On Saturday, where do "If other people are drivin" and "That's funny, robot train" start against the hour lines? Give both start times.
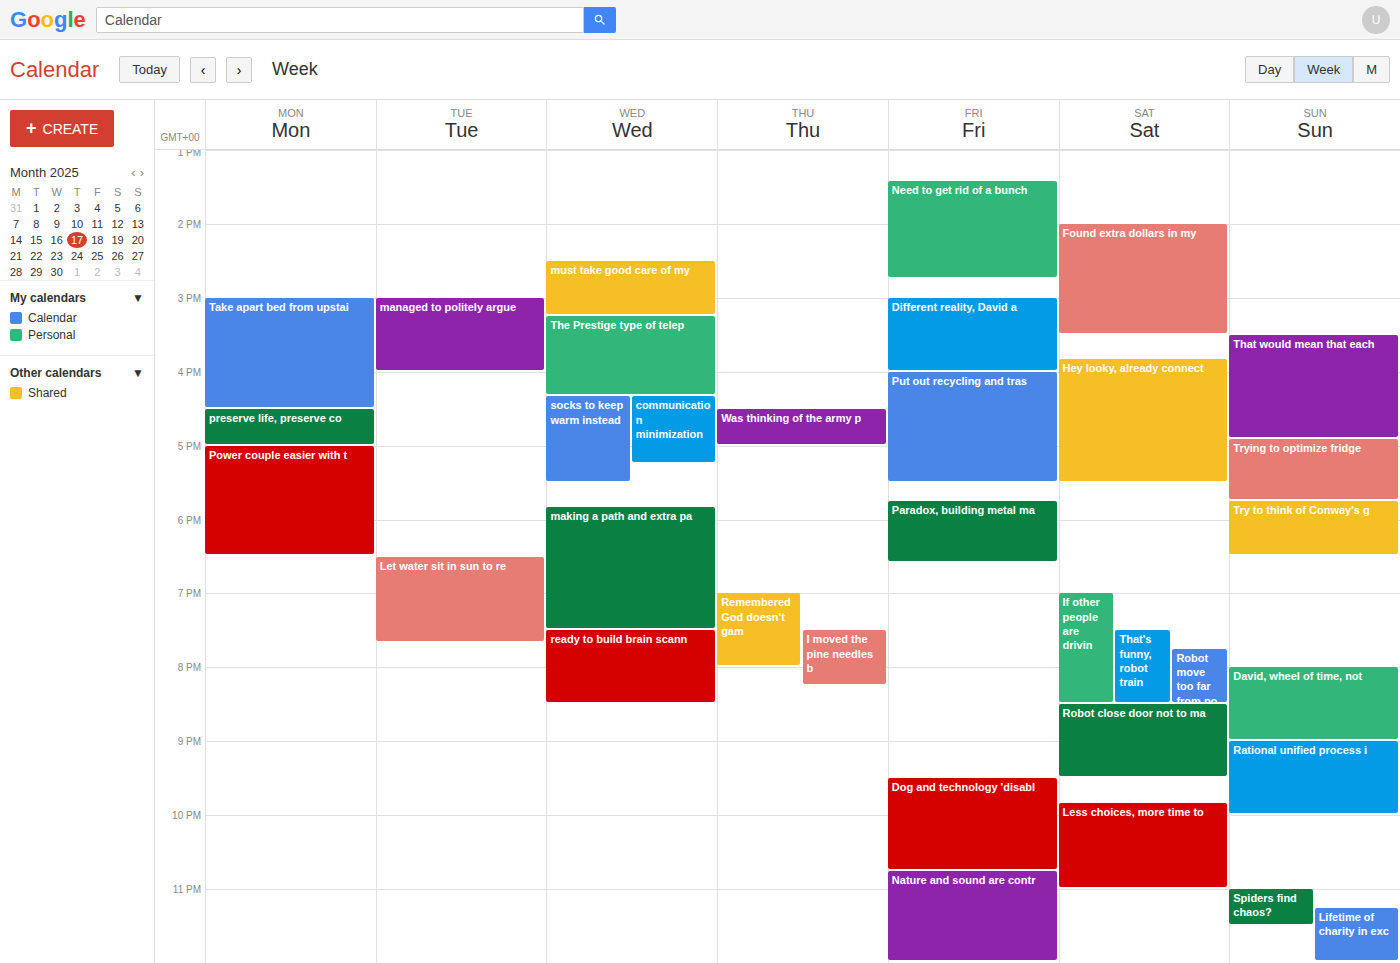
"If other people are drivin": 7:00 PM, exactly on the 7 PM line. "That's funny, robot train": 7:30 PM, halfway between the 7 PM and 8 PM lines.